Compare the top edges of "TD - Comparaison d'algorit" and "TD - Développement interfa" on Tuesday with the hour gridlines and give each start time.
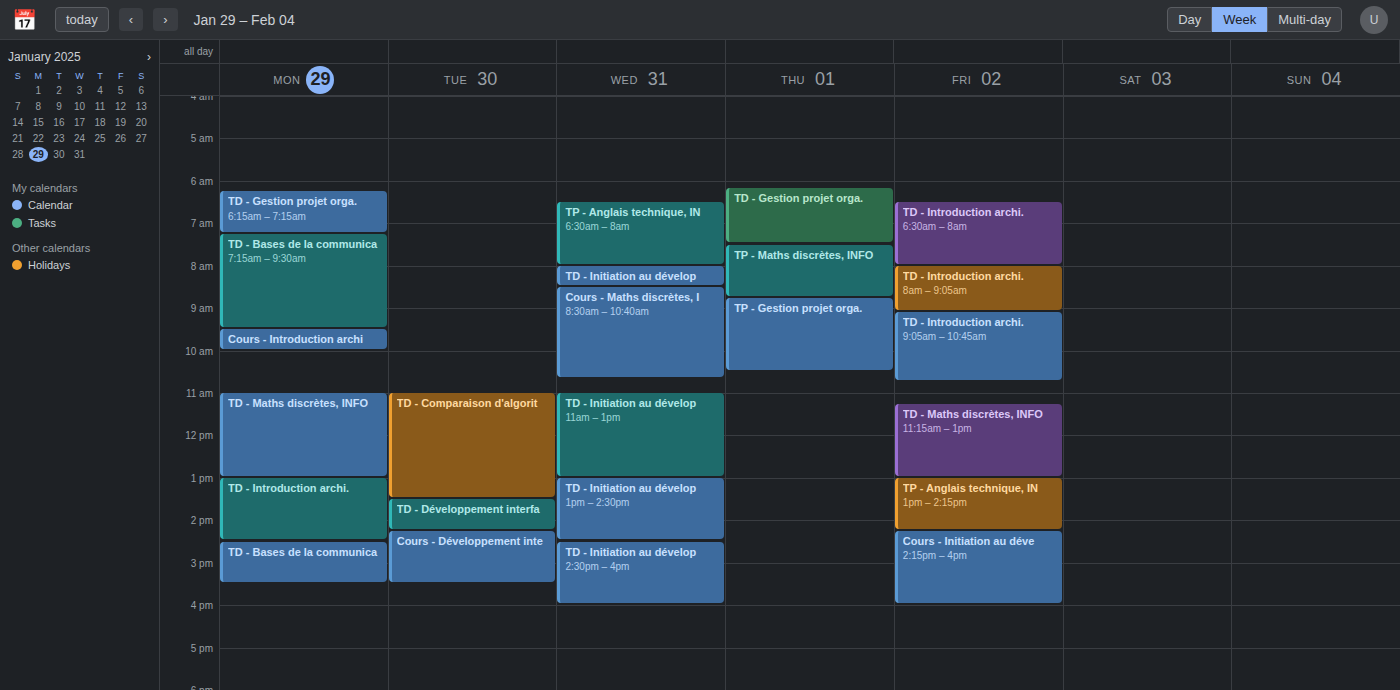
"TD - Comparaison d'algorit": 11:00, exactly on the 11:00 line. "TD - Développement interfa": 13:30, halfway between the 13:00 and 14:00 lines.